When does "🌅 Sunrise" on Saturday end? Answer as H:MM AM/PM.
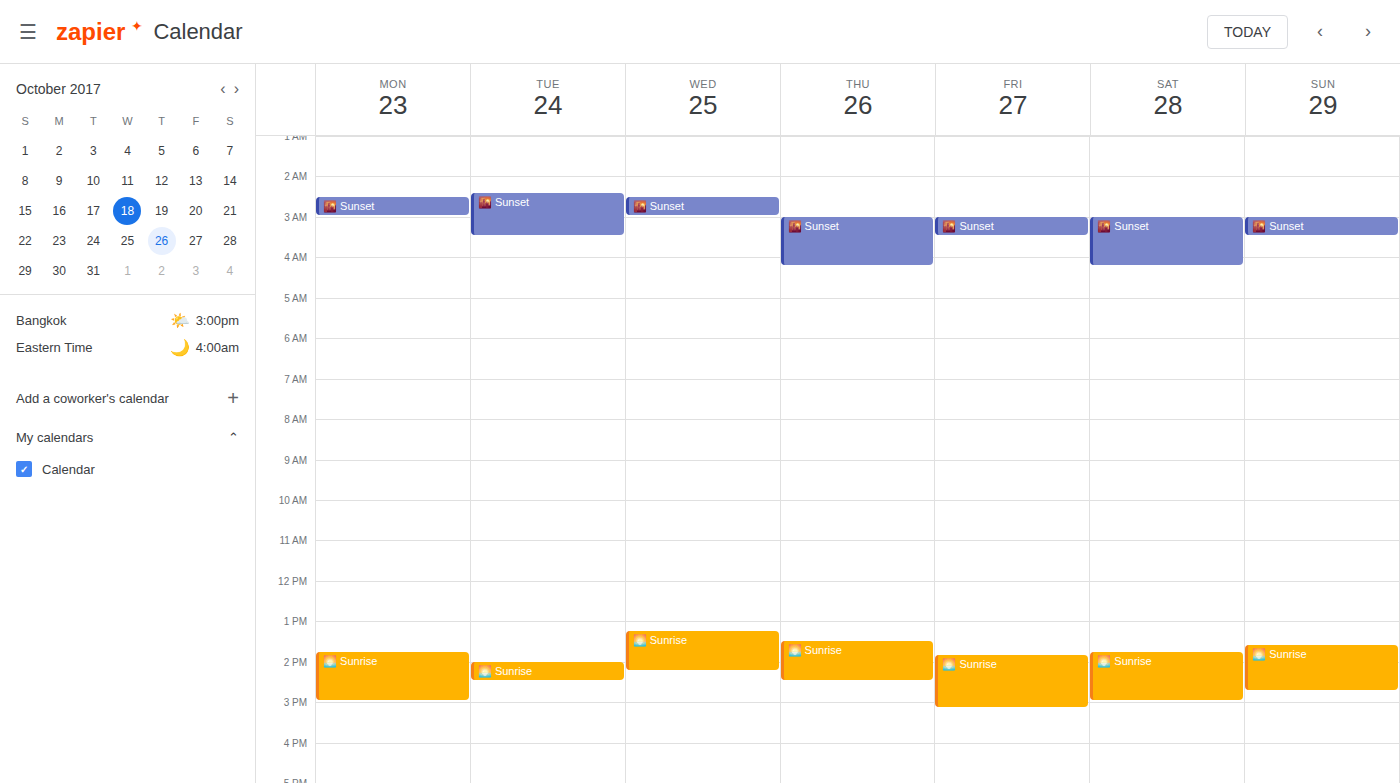
3:00 PM